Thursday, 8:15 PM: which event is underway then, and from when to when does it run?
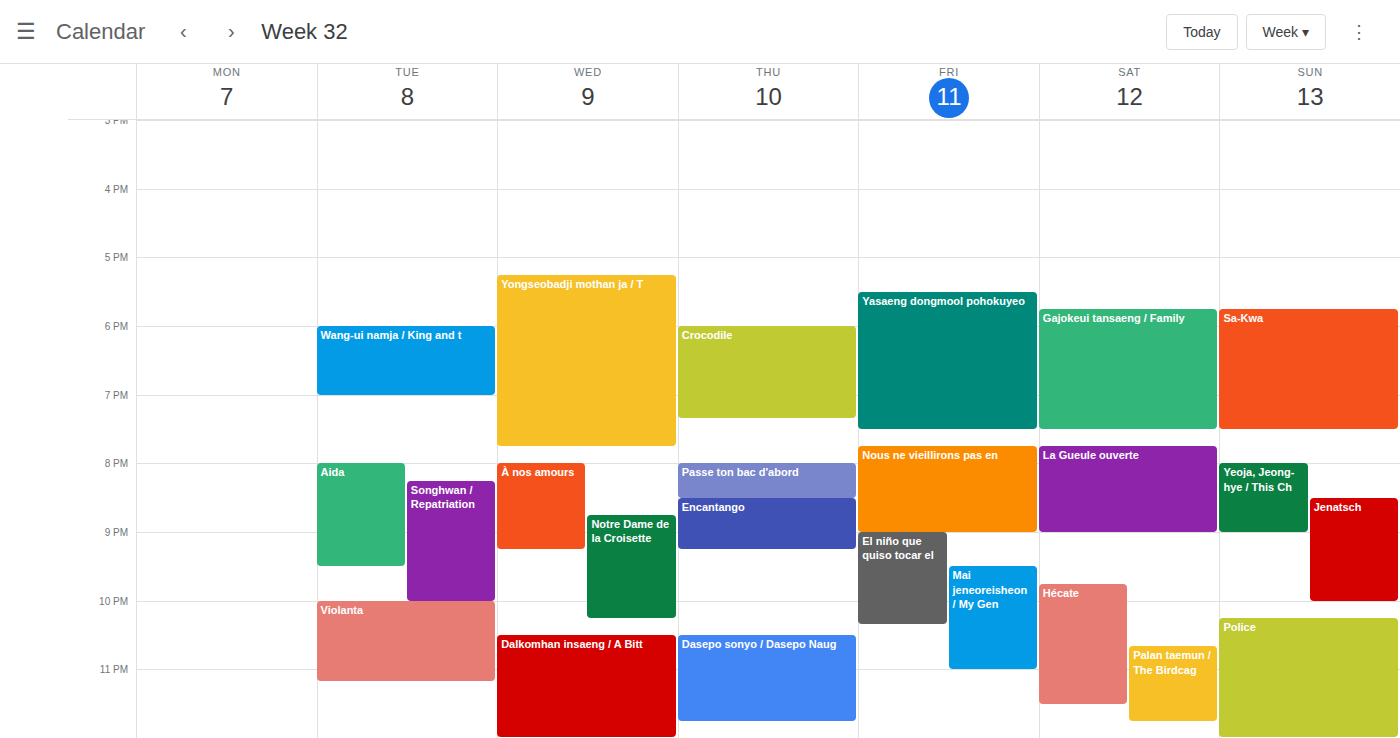
"Passe ton bac d'abord", 8:00 PM to 8:30 PM